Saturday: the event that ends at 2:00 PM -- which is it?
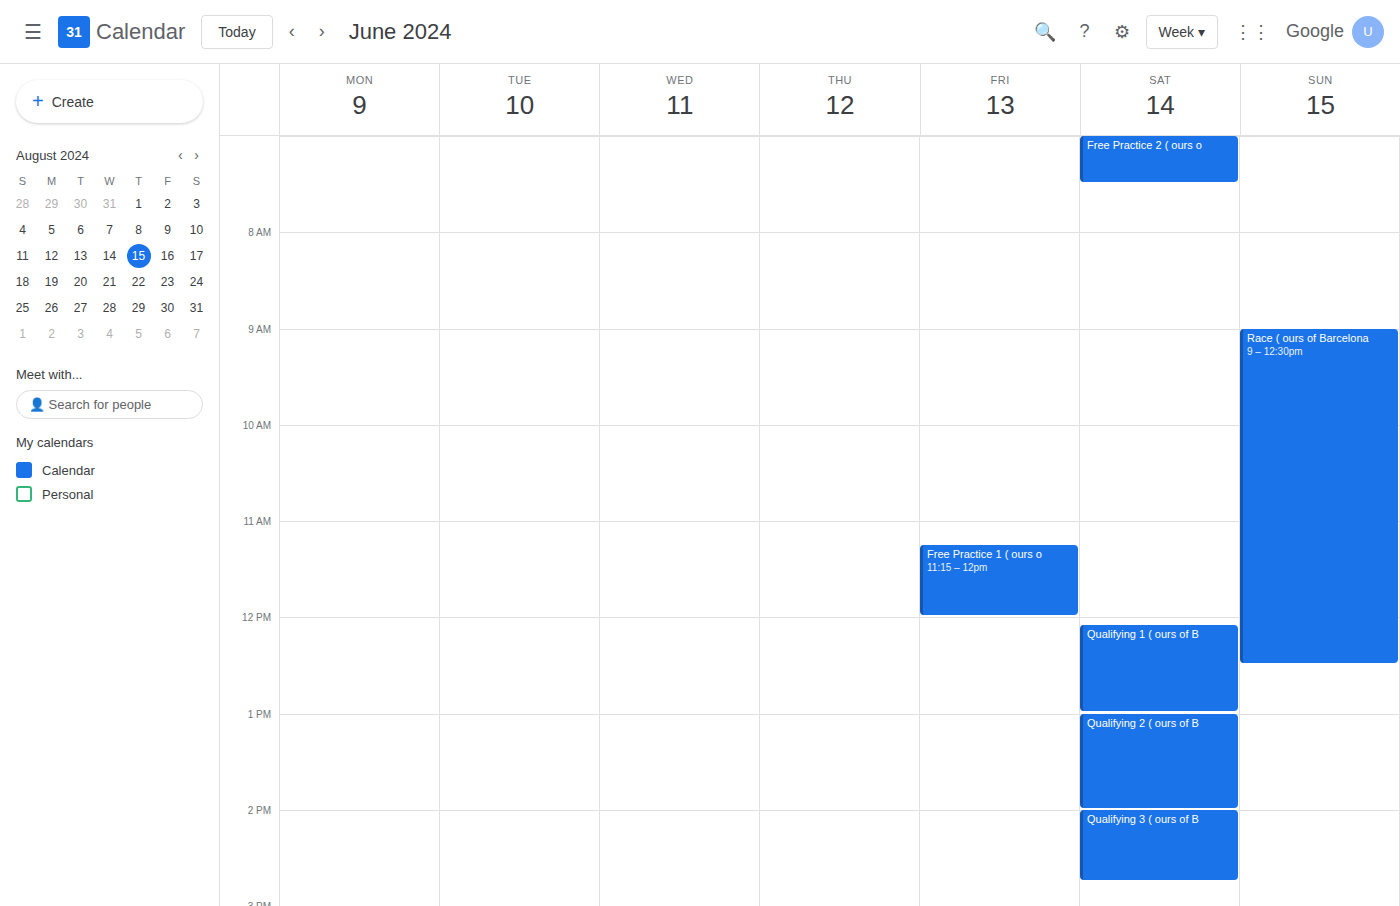
"Qualifying 2 ( ours of B"